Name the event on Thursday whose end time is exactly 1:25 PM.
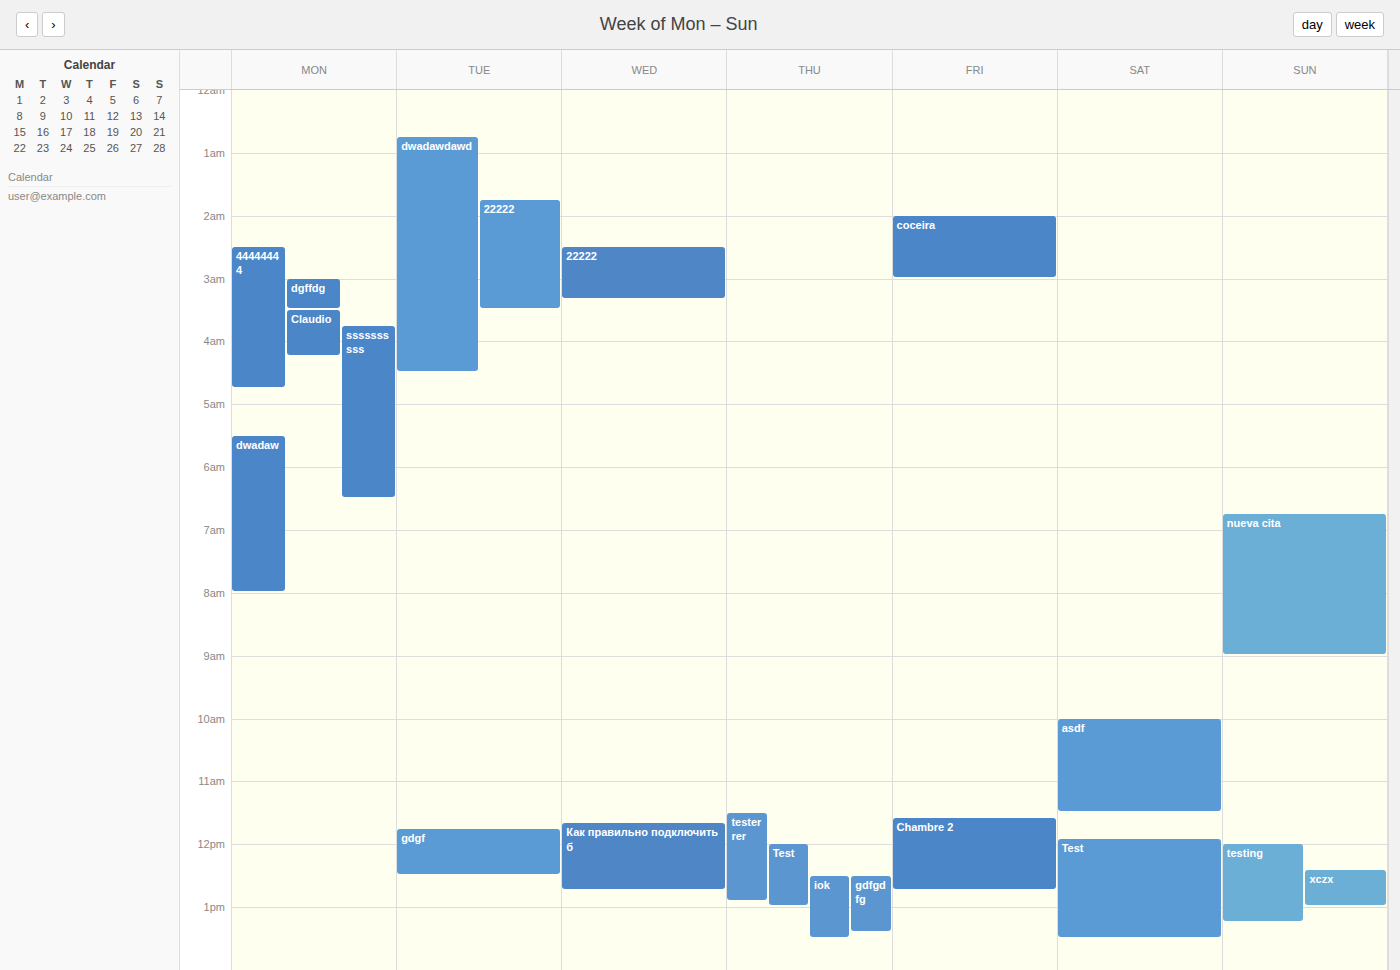
"gdfgdfg"